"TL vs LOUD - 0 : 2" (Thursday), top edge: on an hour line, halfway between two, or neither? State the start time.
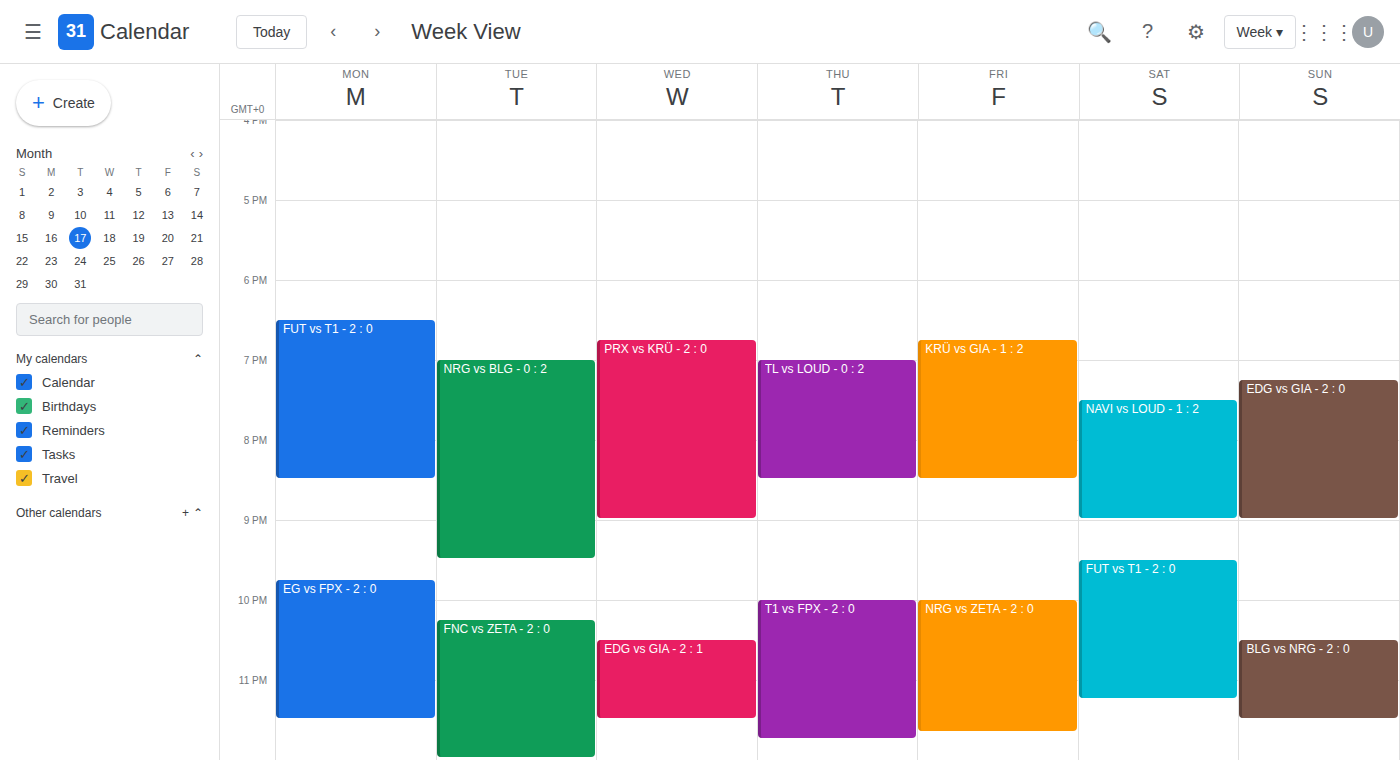
7:00 PM -- exactly on the 7 PM line.